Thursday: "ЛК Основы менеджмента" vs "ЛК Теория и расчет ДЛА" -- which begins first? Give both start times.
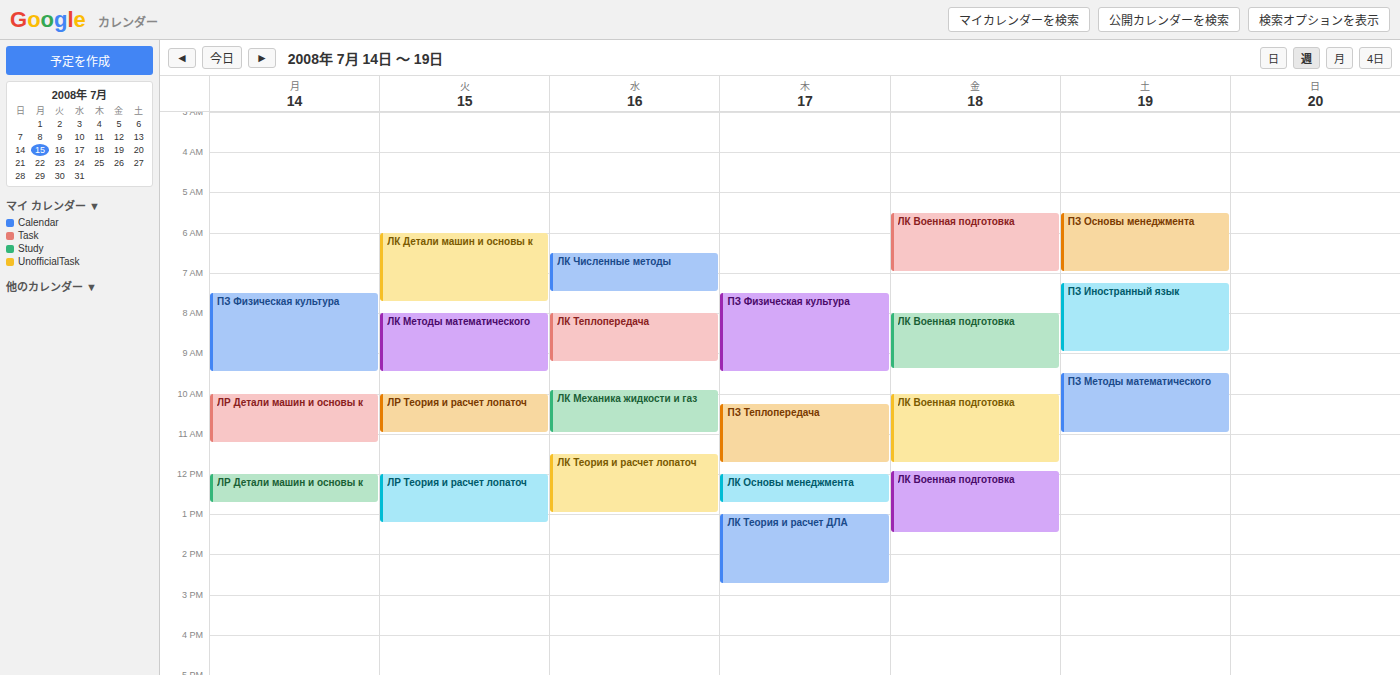
"ЛК Основы менеджмента" 12:00 PM; "ЛК Теория и расчет ДЛА" 1:00 PM.